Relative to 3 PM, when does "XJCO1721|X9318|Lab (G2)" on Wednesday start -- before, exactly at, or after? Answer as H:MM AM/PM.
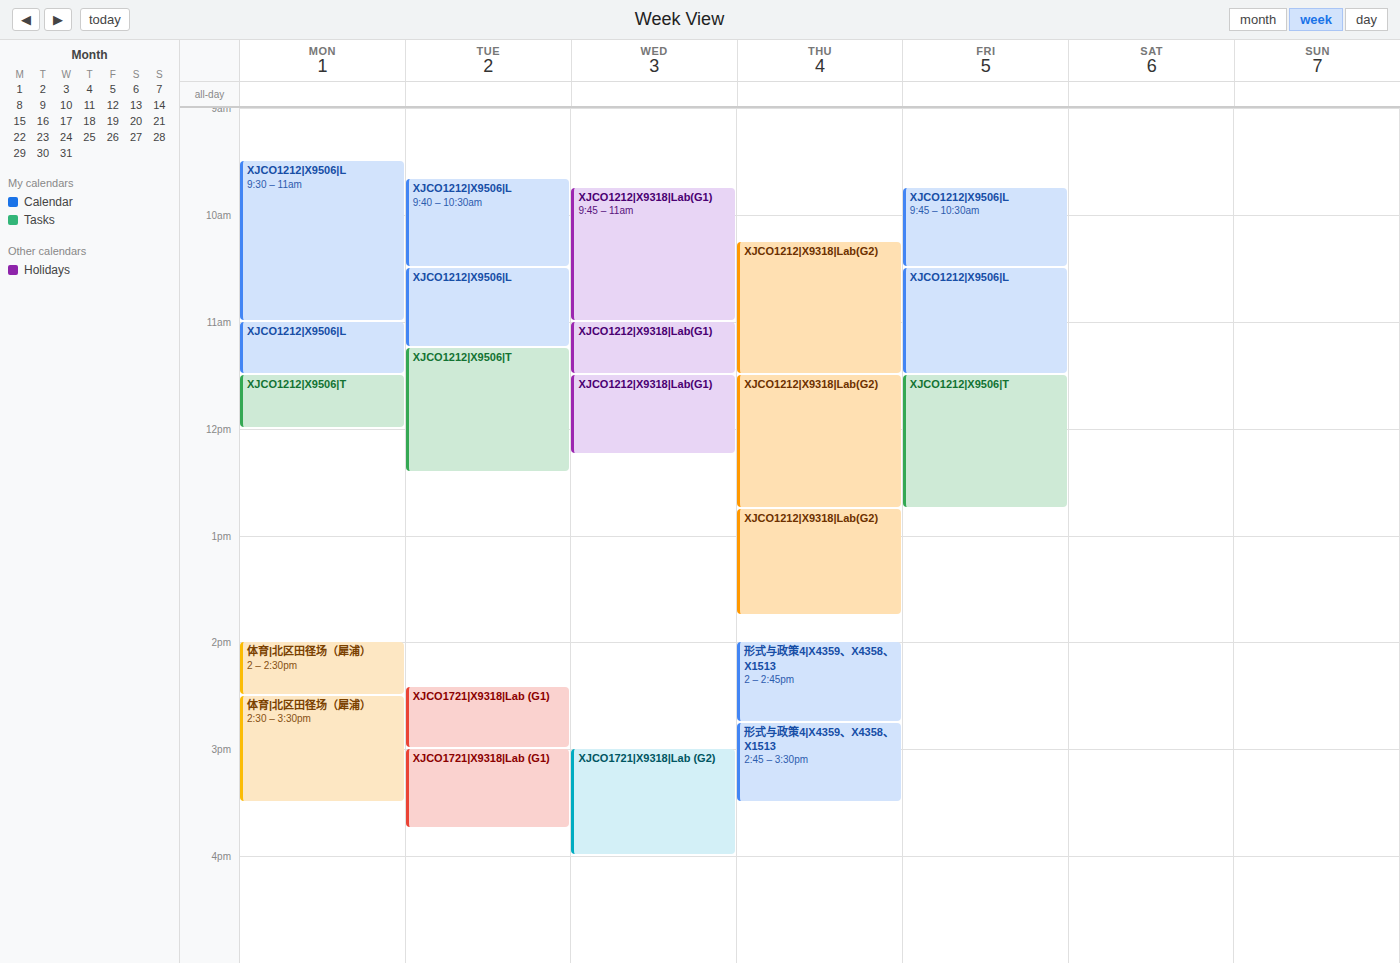
3:00 PM -- exactly at 3 PM, on the 3 PM line.